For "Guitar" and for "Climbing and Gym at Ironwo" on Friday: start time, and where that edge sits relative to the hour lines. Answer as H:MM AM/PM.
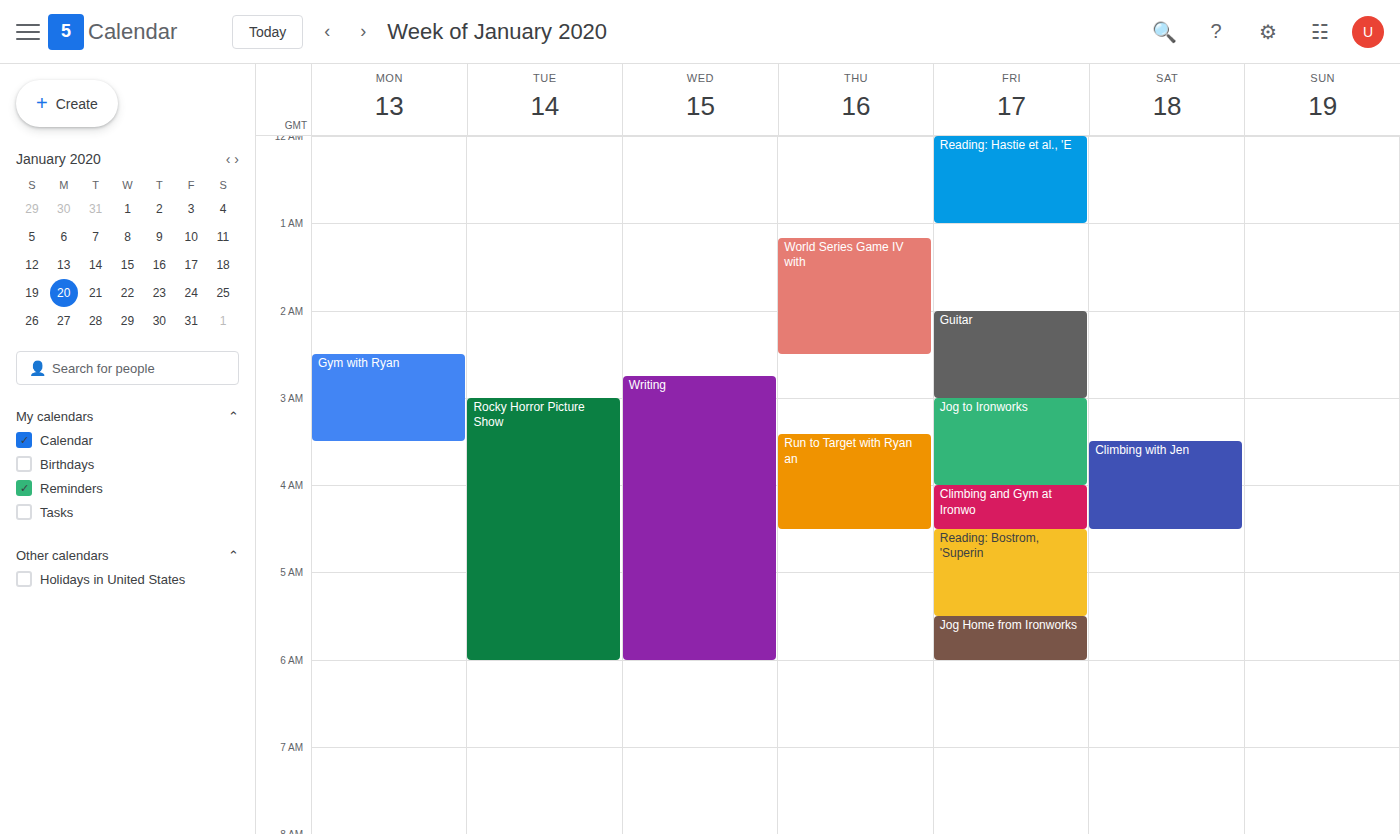
"Guitar": 2:00 AM, exactly on the 2 AM line. "Climbing and Gym at Ironwo": 4:00 AM, exactly on the 4 AM line.